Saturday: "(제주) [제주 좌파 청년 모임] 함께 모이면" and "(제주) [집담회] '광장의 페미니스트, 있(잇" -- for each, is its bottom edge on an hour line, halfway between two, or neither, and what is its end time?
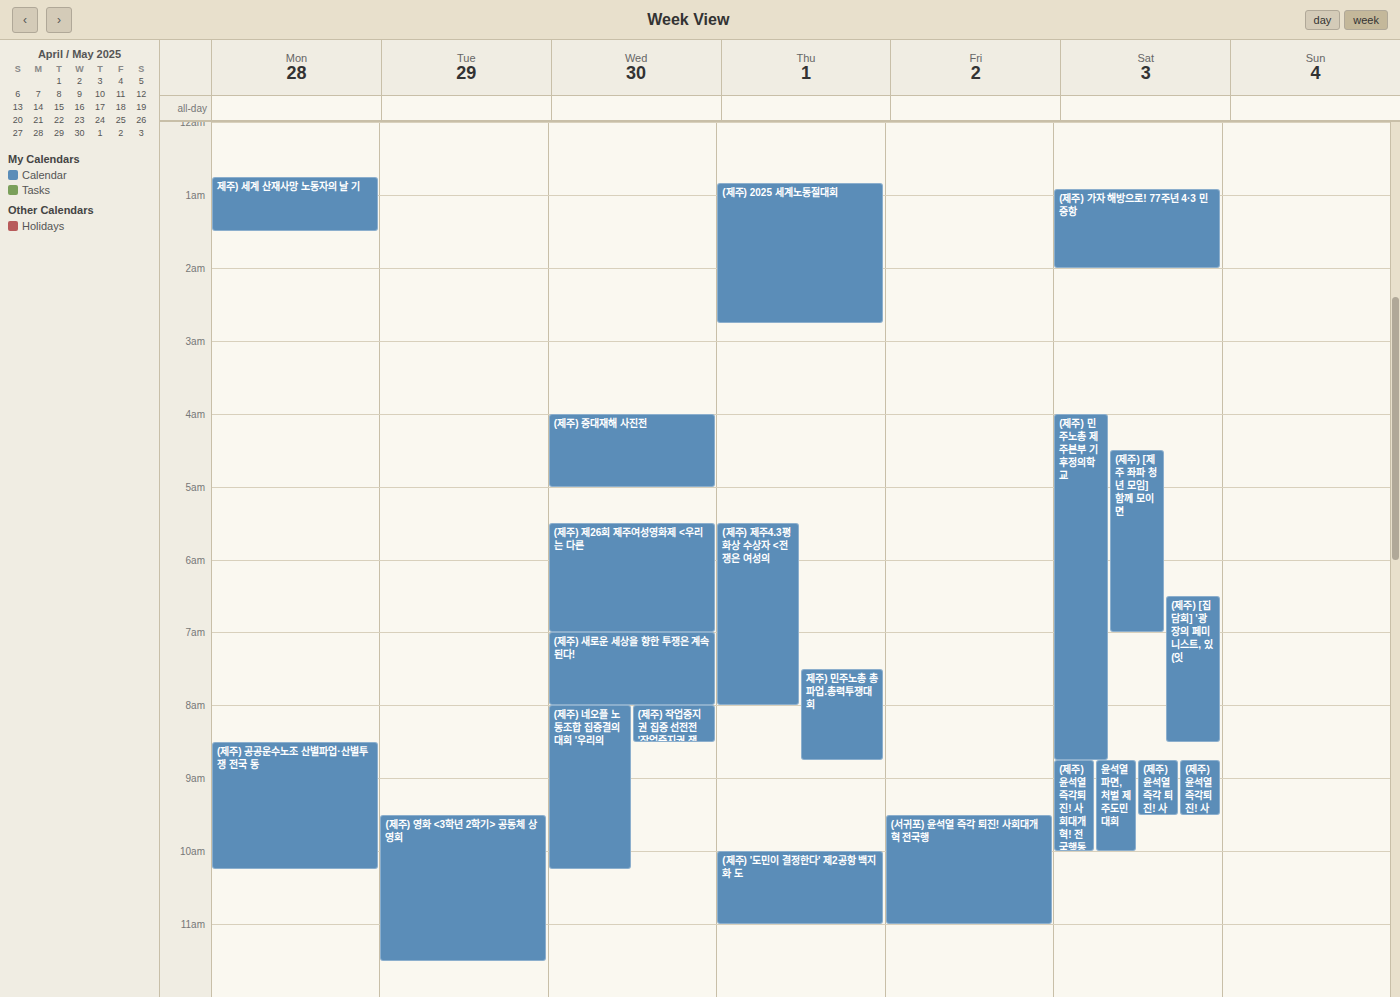
"(제주) [제주 좌파 청년 모임] 함께 모이면": 7:00 AM, exactly on the 7 AM line. "(제주) [집담회] '광장의 페미니스트, 있(잇": 8:30 AM, halfway between the 8 AM and 9 AM lines.